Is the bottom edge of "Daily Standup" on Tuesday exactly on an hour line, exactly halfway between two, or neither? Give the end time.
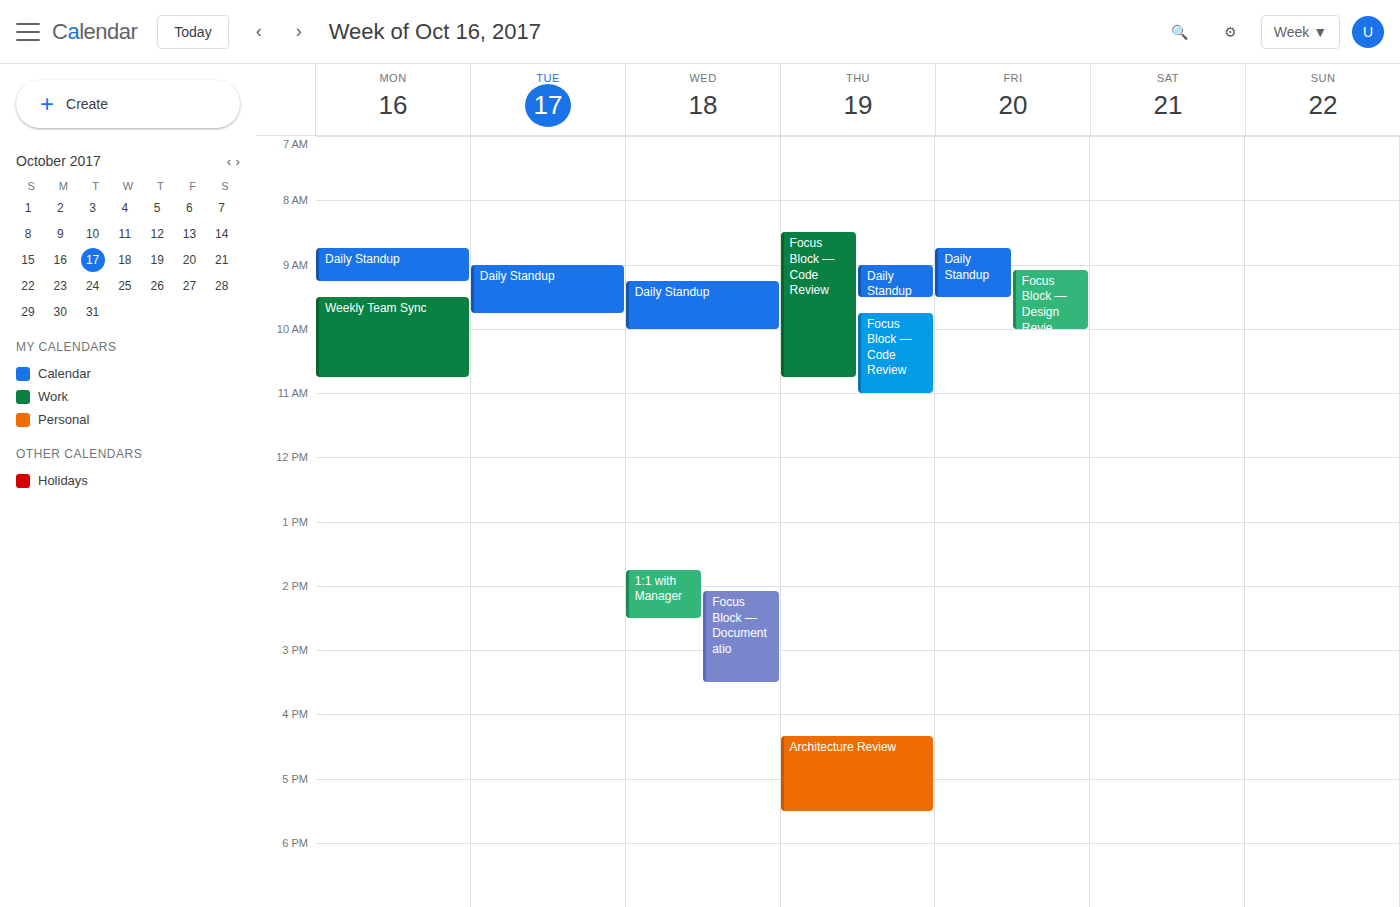
9:45 AM -- neither: three quarters of the way from the 9 AM line to the 10 AM line.